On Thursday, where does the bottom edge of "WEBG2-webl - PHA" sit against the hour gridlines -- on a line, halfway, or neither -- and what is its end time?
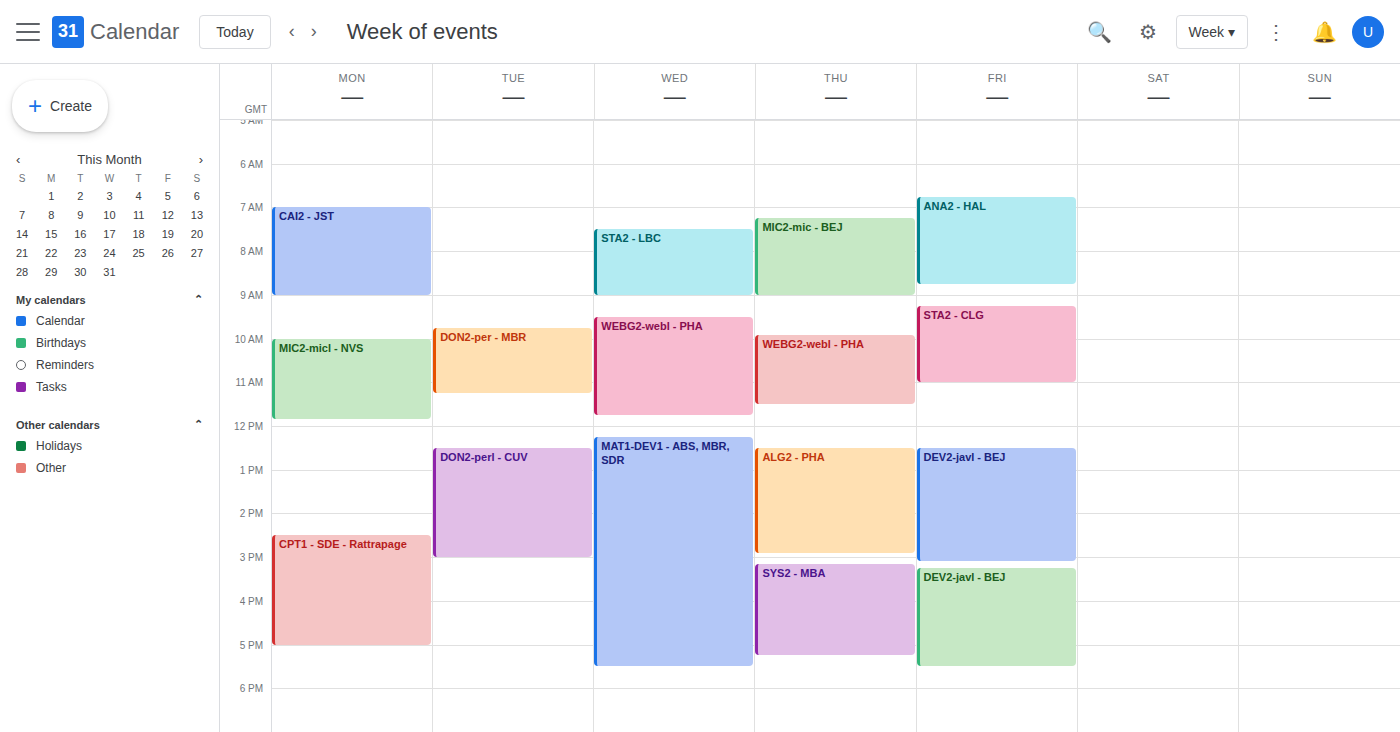
11:30 AM -- halfway between the 11 AM and 12 PM lines.